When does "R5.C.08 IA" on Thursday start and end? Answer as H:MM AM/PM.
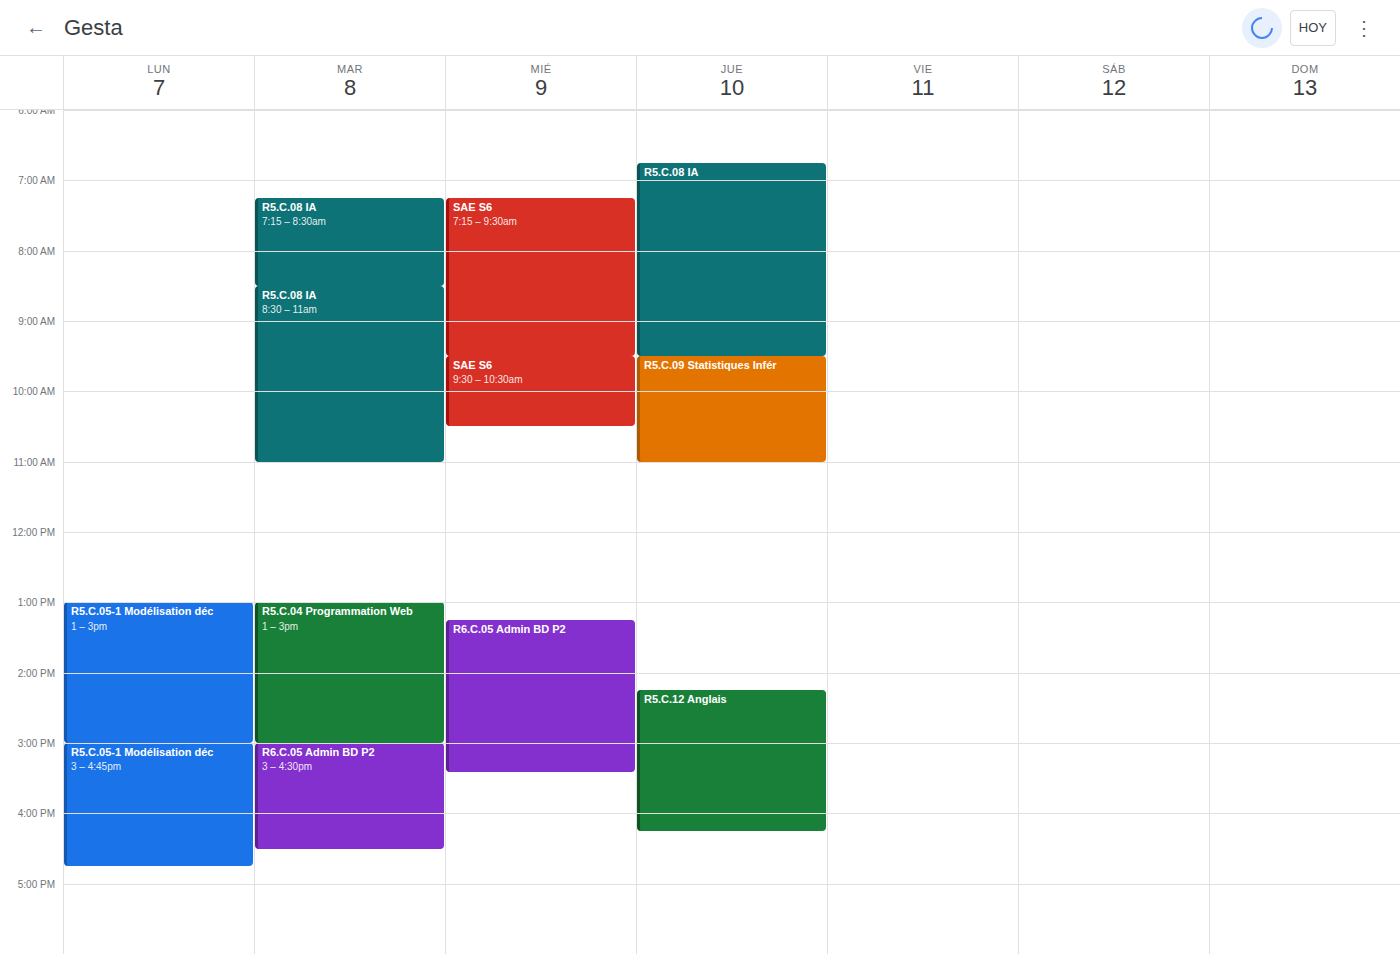
6:45 AM to 9:30 AM